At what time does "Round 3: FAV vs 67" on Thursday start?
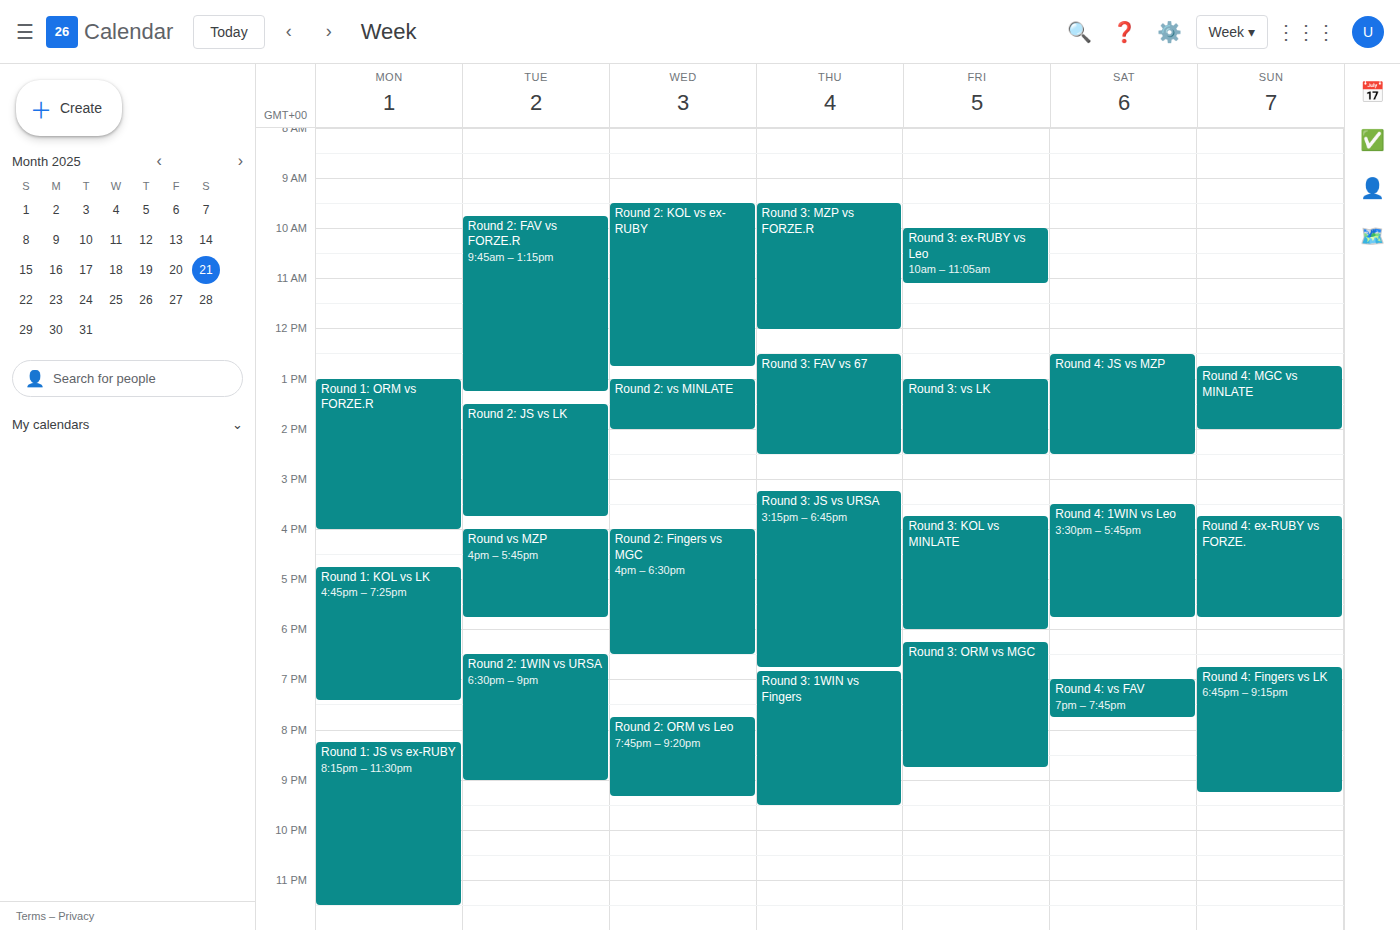
12:30 PM